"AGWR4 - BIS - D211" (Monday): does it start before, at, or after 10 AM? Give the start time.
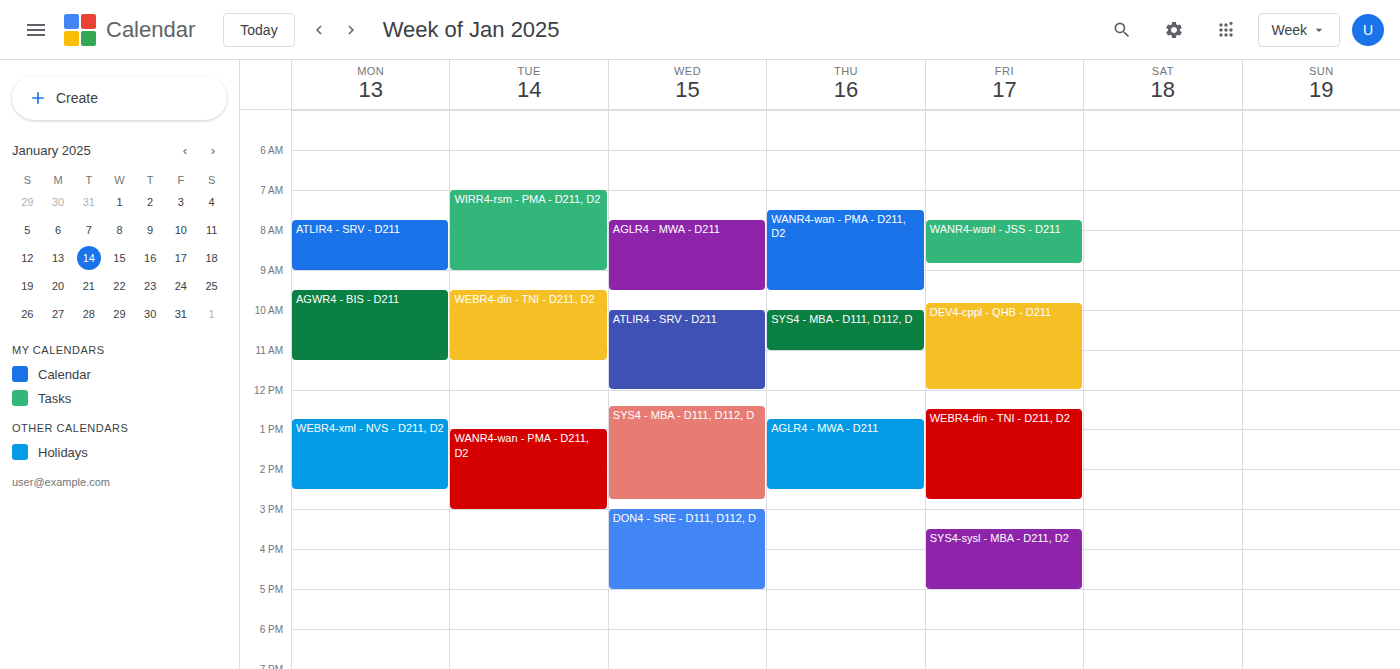
9:30 AM -- before 10 AM, 30 minutes above the 10 AM line.